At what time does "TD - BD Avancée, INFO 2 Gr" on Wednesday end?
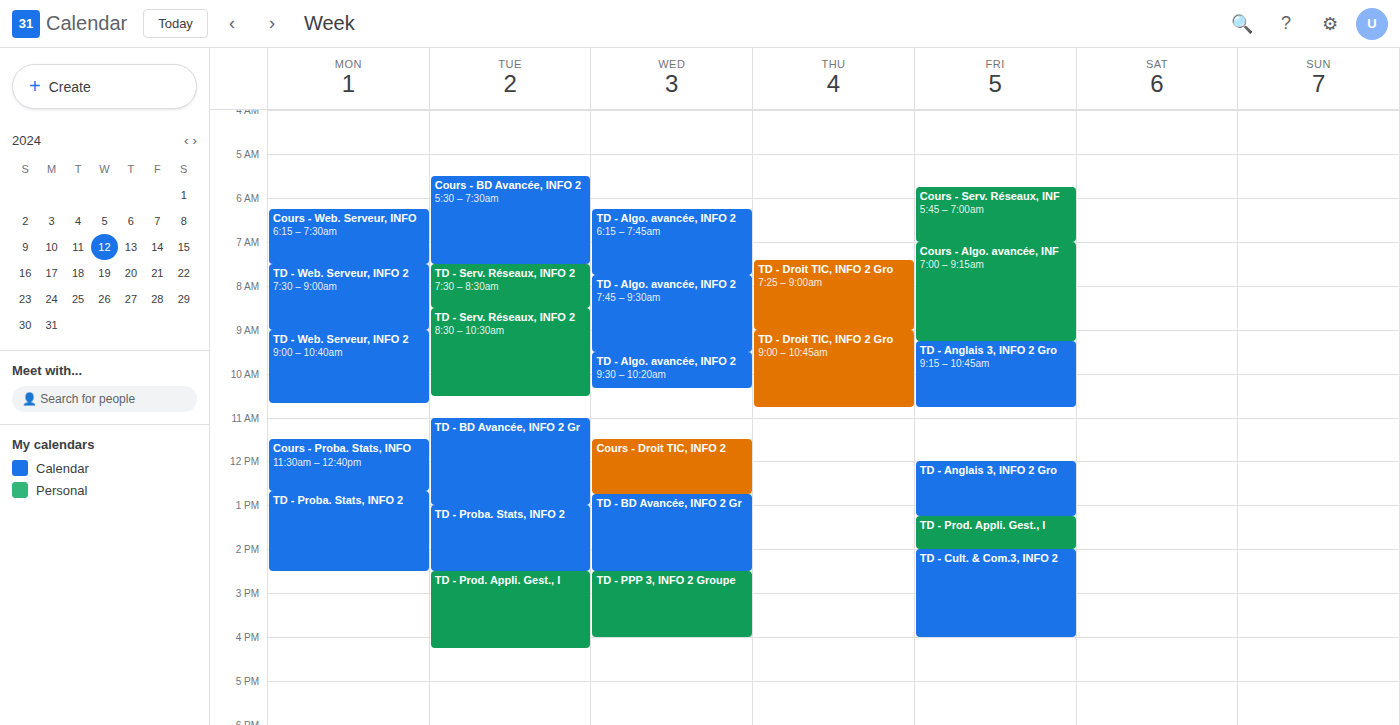
2:30 PM